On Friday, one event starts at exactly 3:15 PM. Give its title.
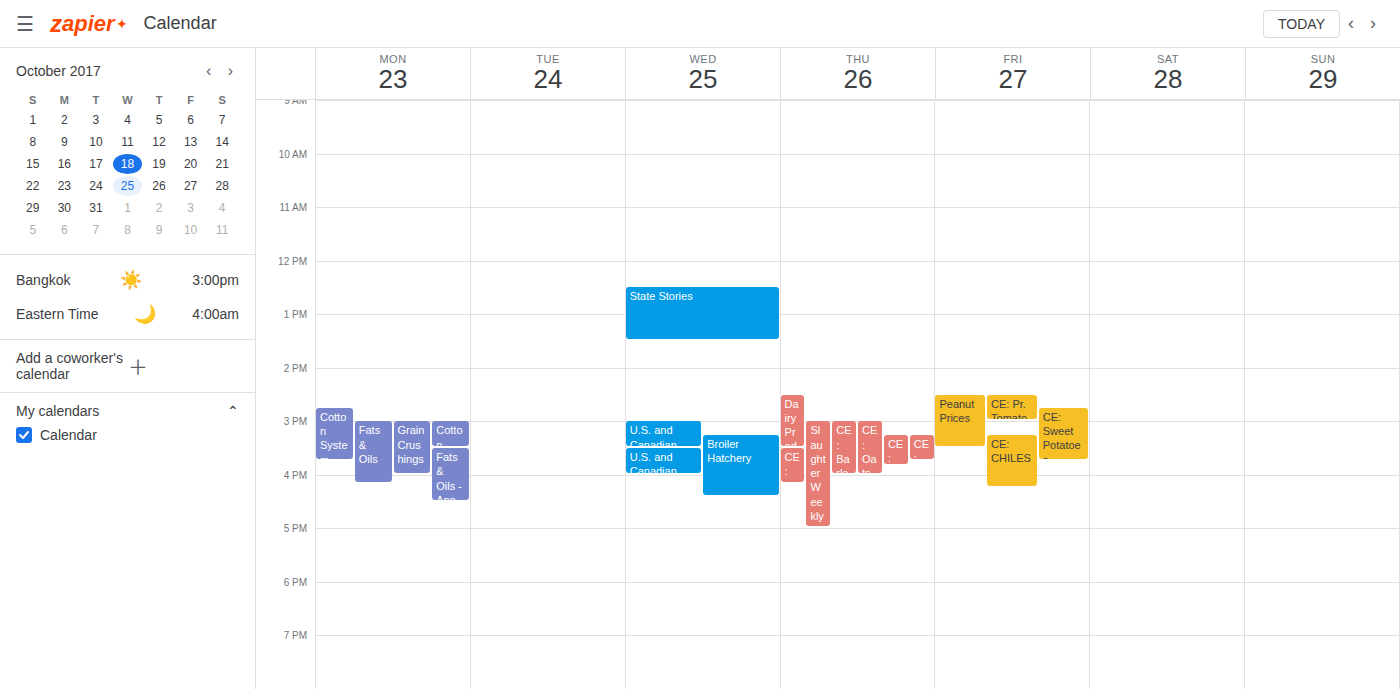
"CE: CHILES"